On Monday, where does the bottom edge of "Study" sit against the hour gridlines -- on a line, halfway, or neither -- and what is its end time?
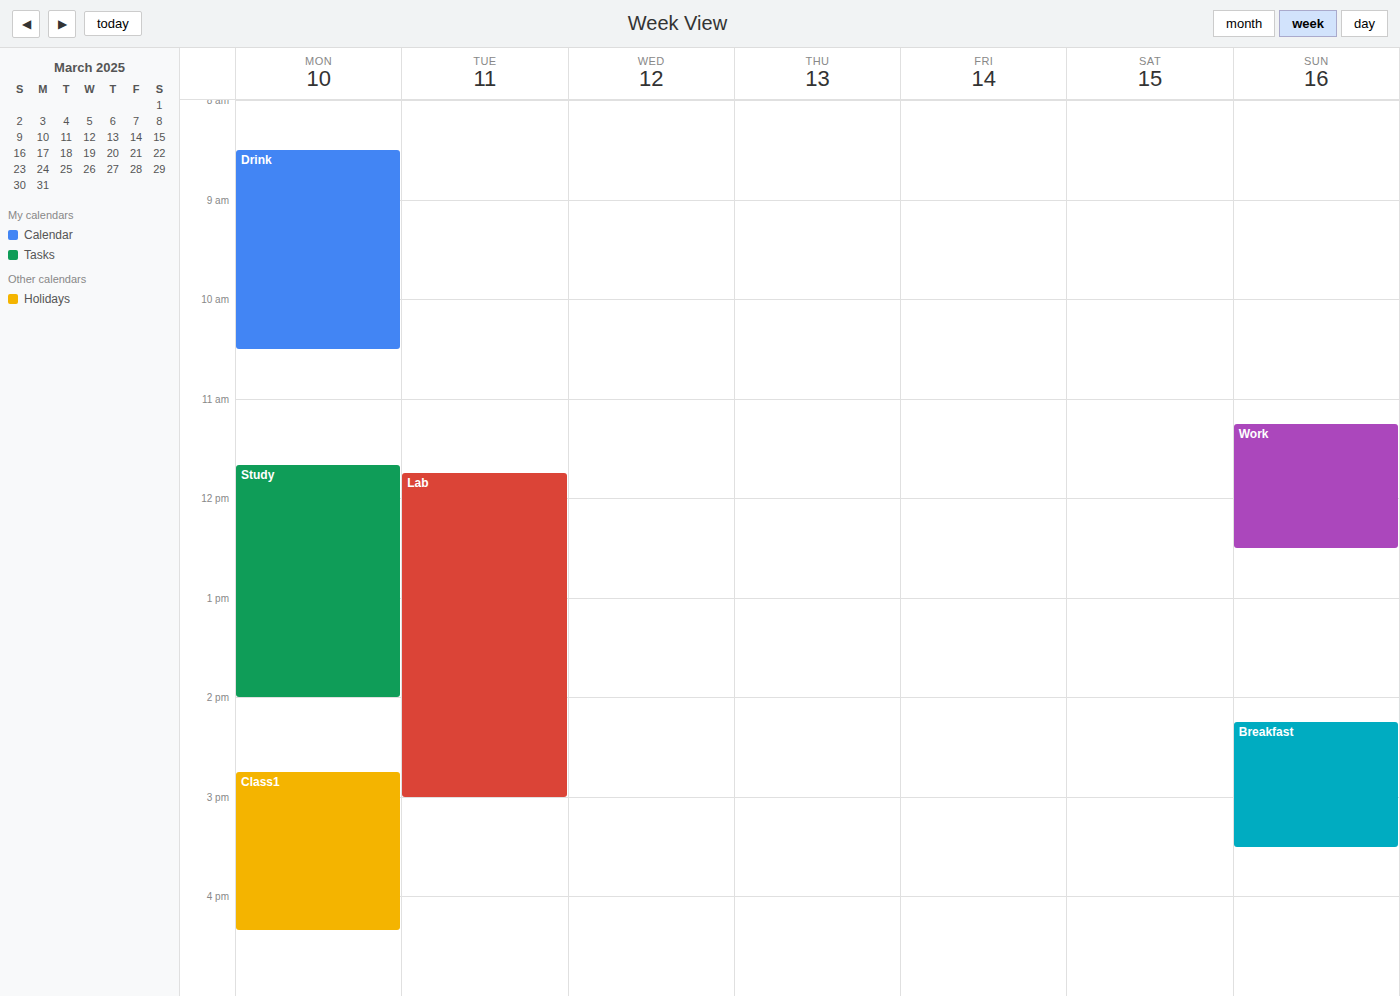
2:00 PM -- exactly on the 2 PM line.